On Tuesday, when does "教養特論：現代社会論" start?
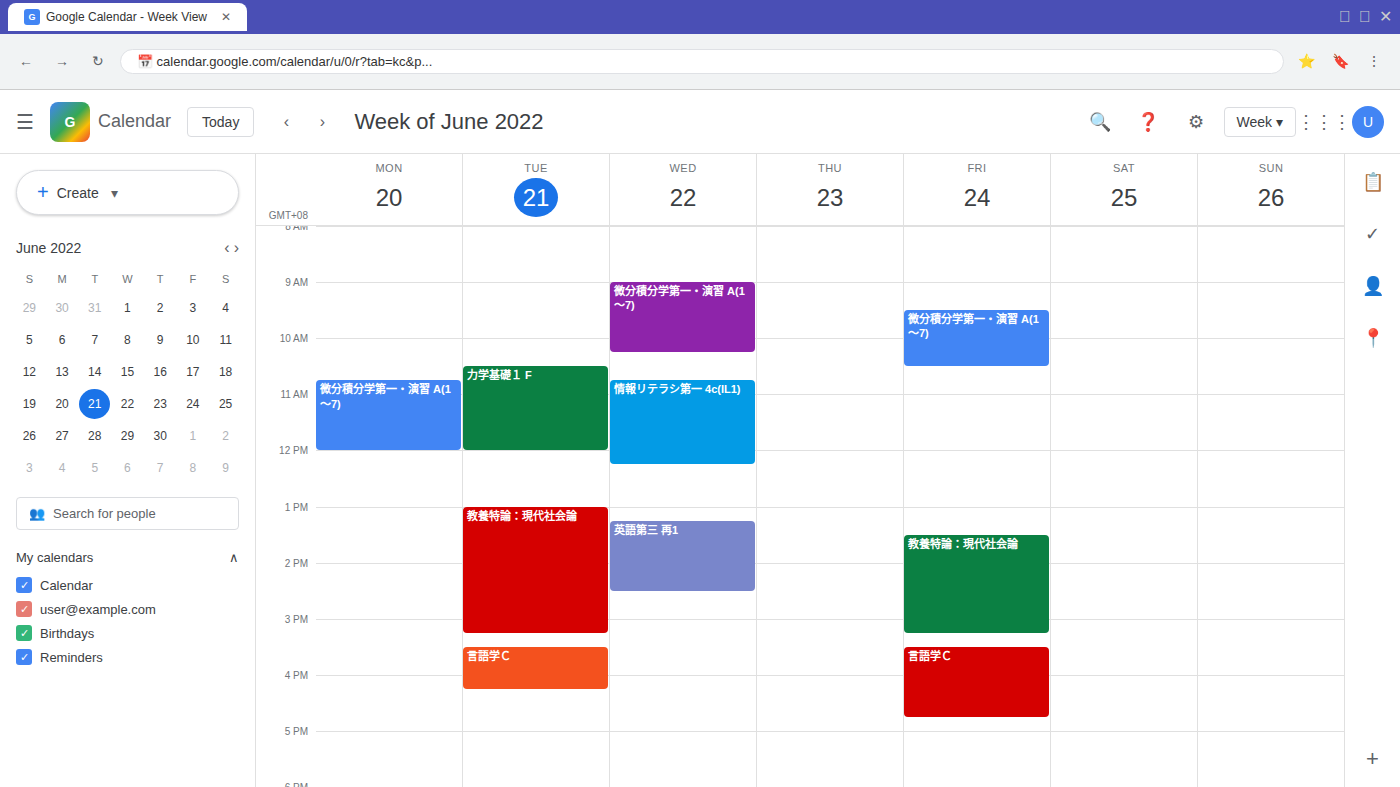
1:00 PM